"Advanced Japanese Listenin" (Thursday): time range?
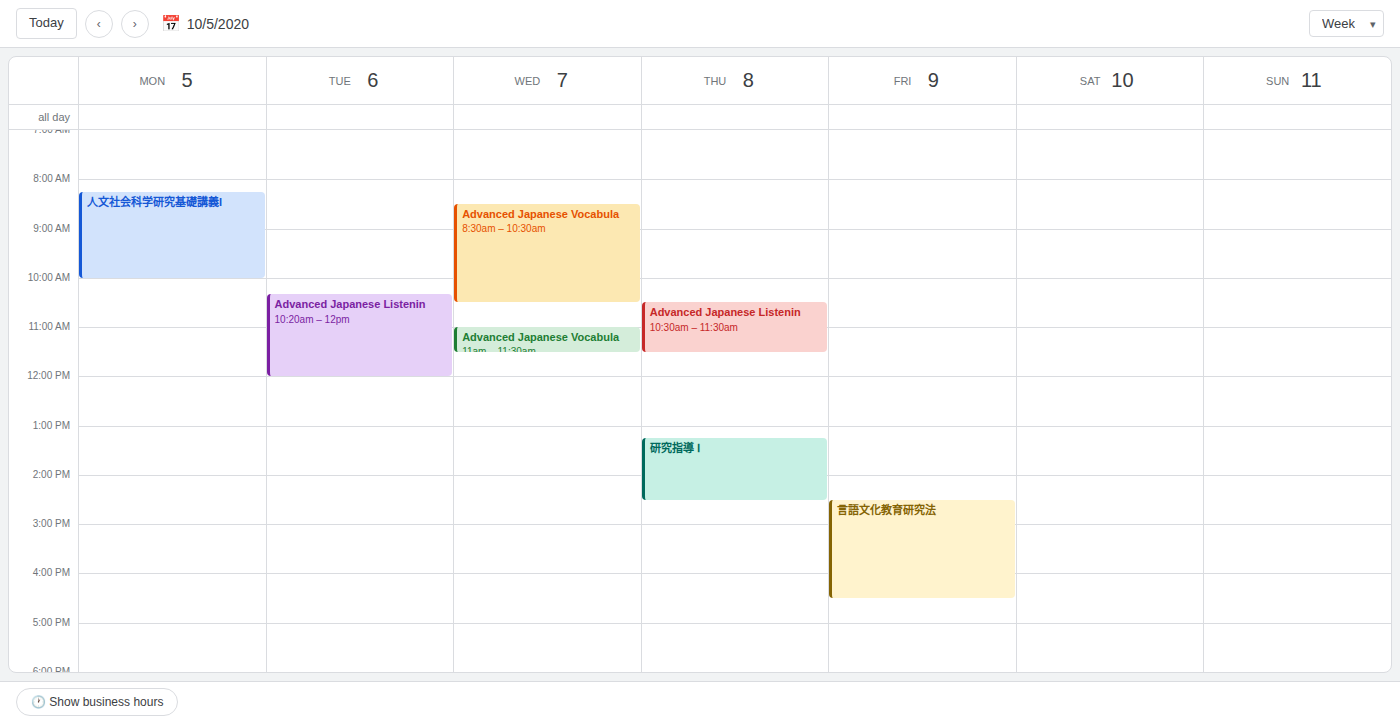
10:30 AM to 11:30 AM